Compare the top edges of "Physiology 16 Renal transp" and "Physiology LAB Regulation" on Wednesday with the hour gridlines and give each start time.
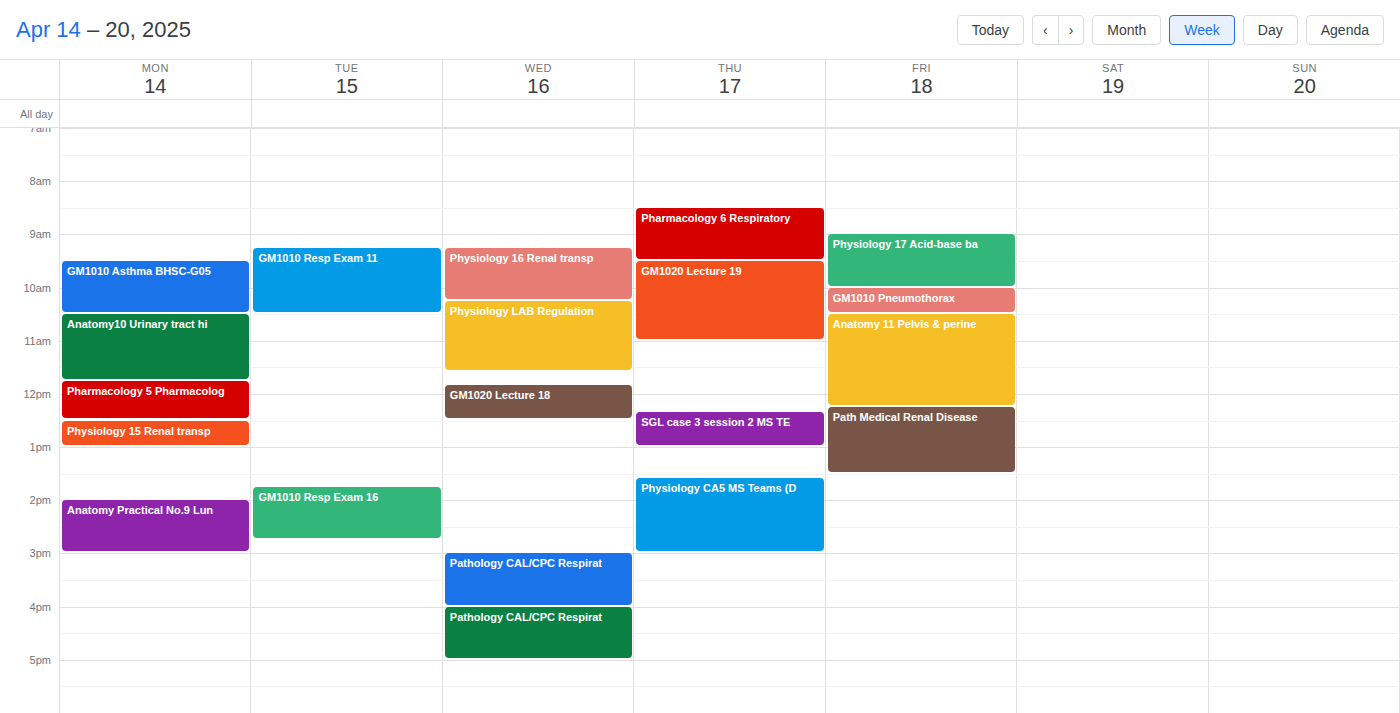
"Physiology 16 Renal transp": 9:15 AM, neither: a quarter of the way from the 9 AM line to the 10 AM line. "Physiology LAB Regulation": 10:15 AM, neither: a quarter of the way from the 10 AM line to the 11 AM line.